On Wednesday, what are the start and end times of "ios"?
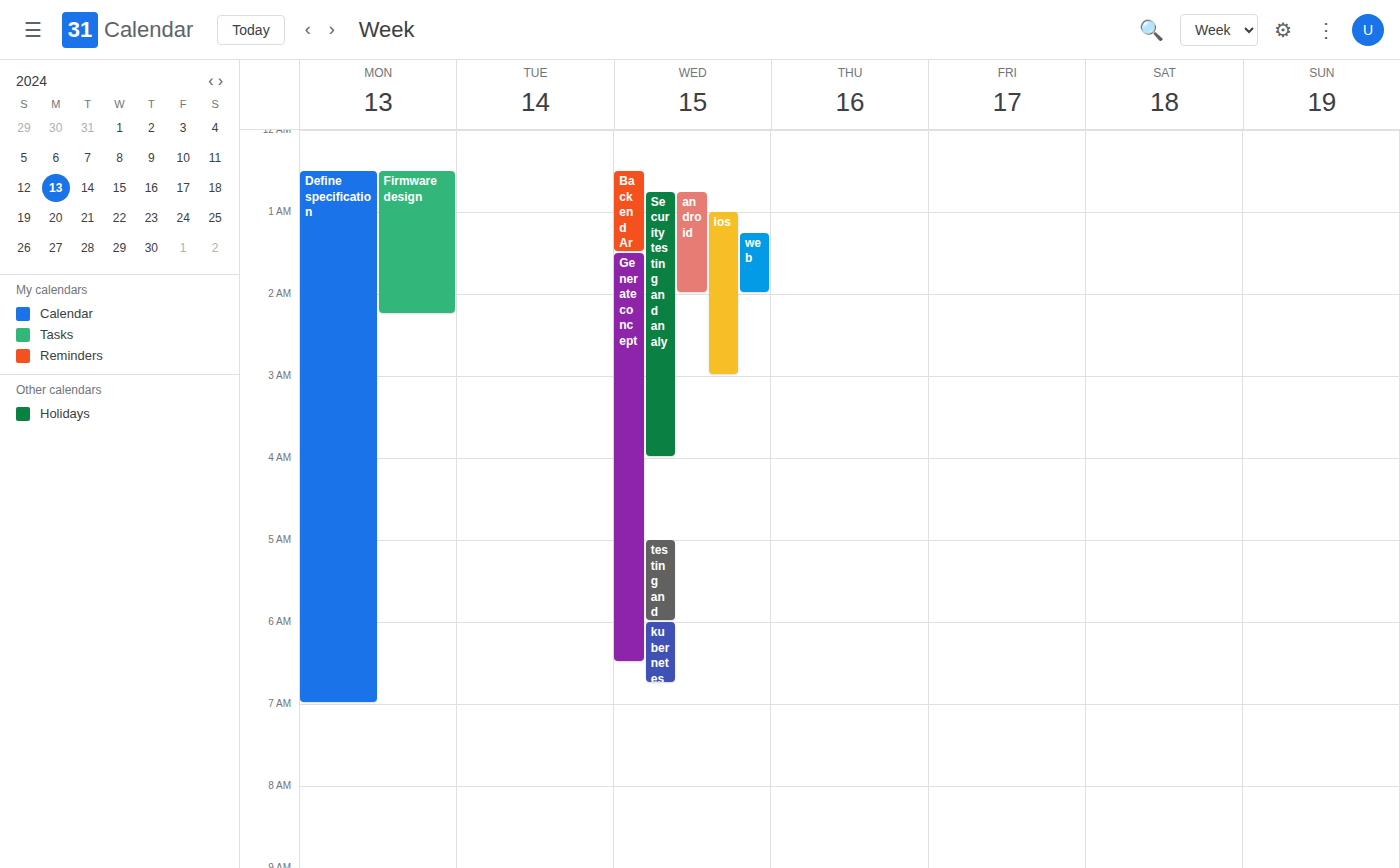
1:00 AM to 3:00 AM